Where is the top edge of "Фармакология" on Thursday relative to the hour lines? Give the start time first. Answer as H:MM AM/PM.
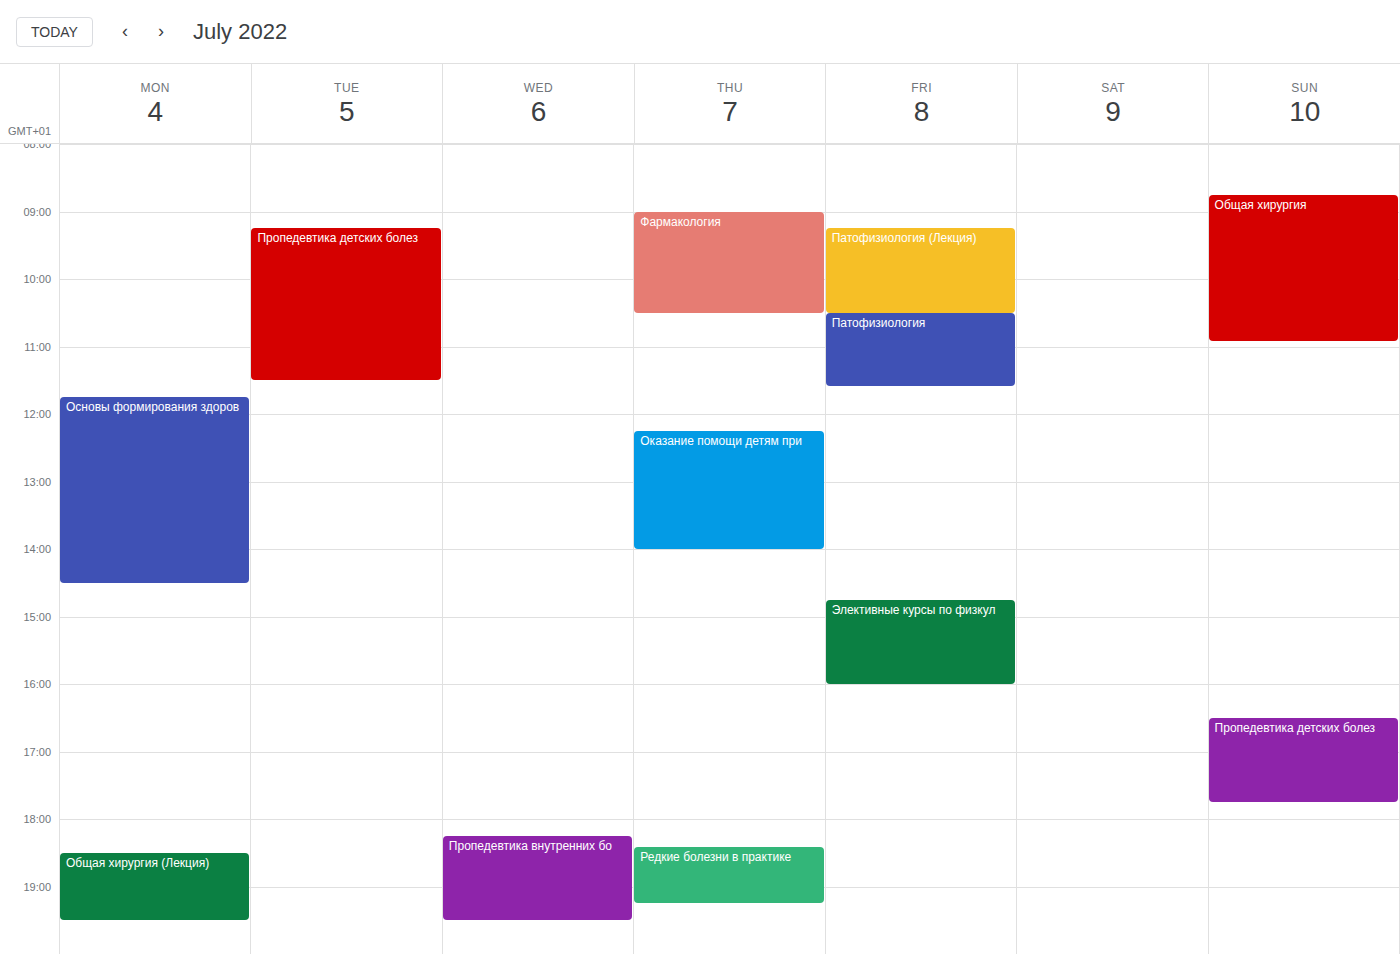
9:00 AM -- exactly on the 9 AM line.